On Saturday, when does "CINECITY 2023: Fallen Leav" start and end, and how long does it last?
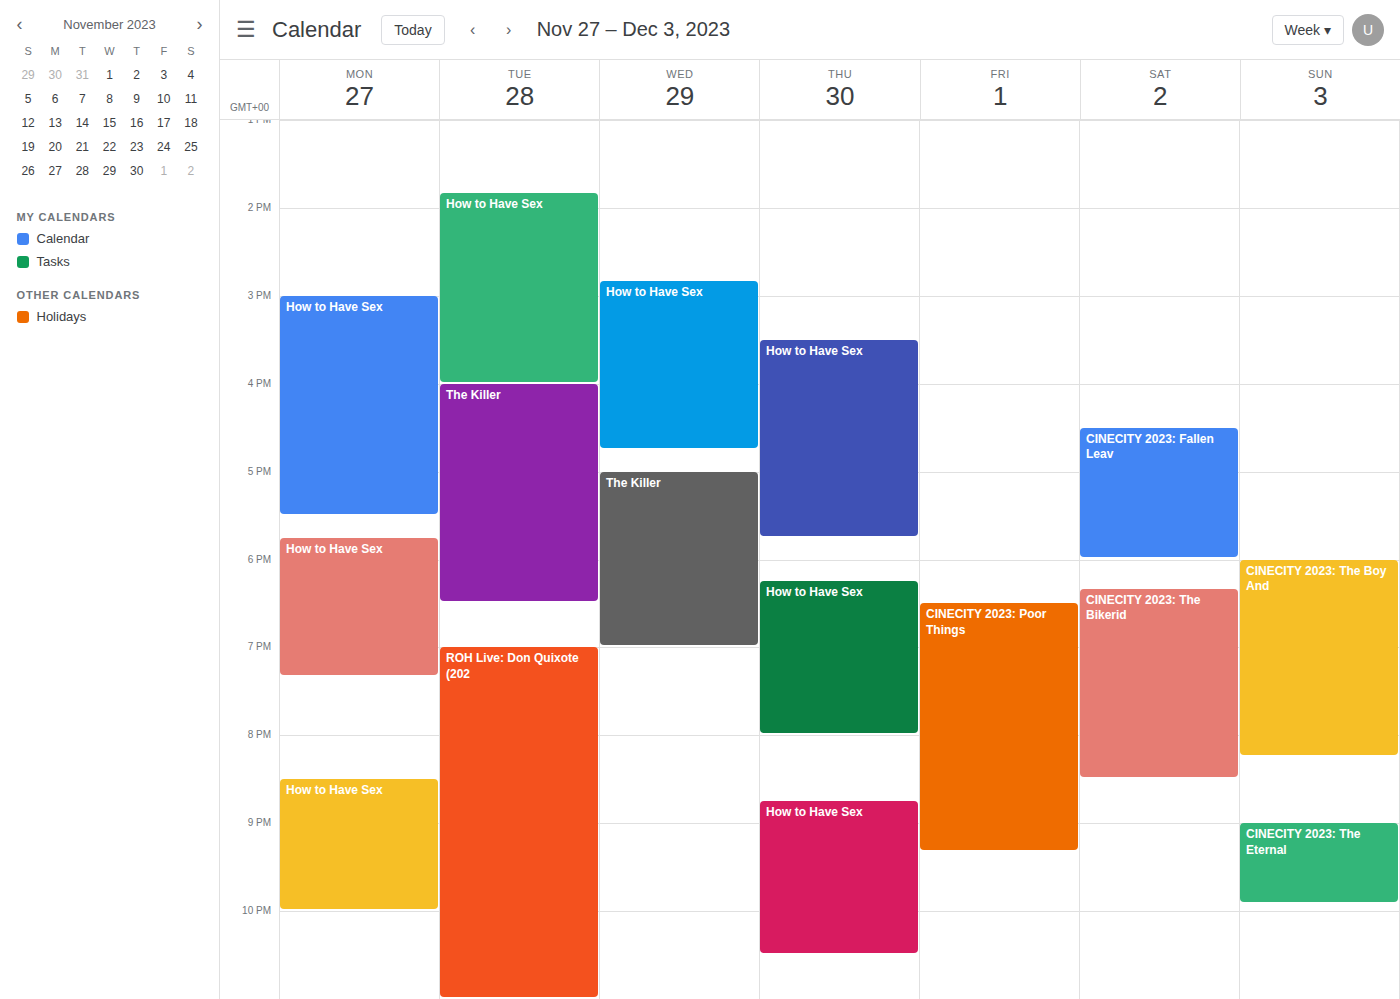
4:30 PM to 6:00 PM, 1 hour 30 minutes